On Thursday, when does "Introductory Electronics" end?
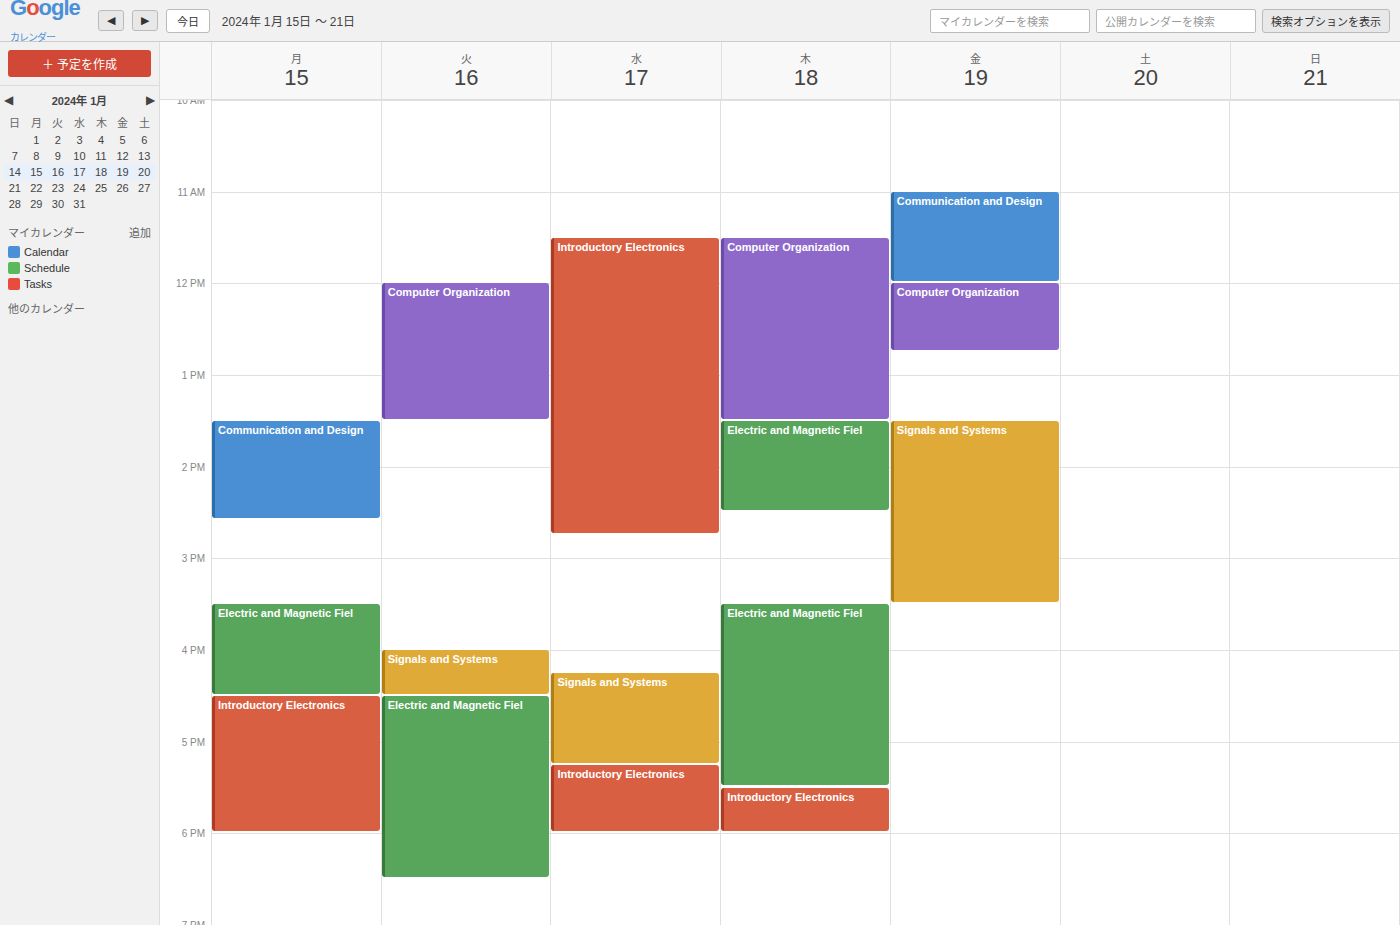
6:00 PM